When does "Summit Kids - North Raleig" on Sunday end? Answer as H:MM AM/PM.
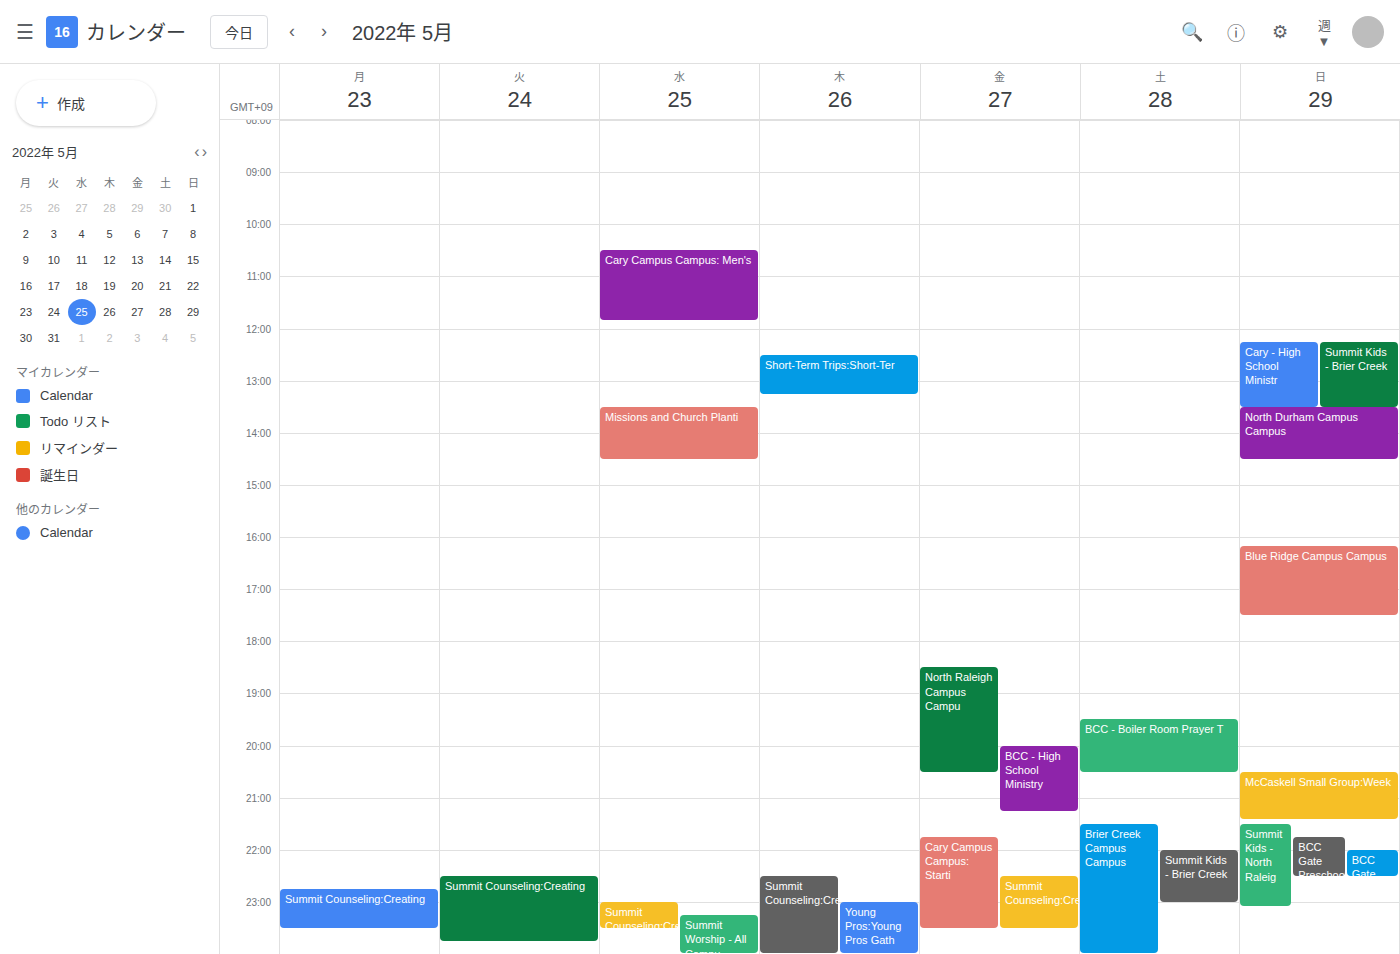
11:05 PM